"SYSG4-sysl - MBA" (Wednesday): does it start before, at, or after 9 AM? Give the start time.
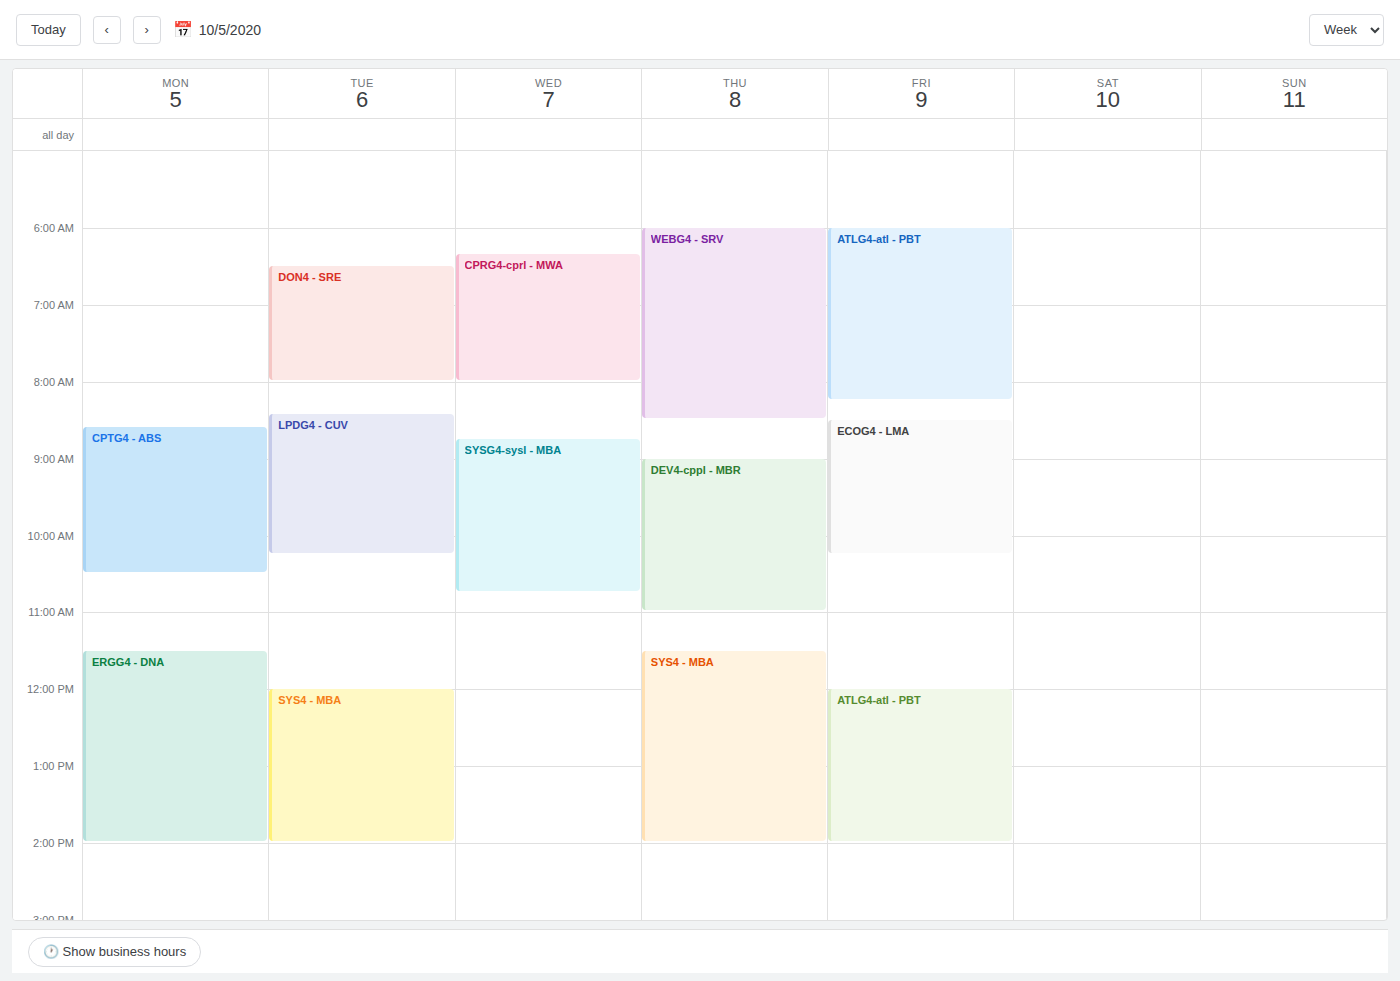
8:45 AM -- before 9 AM, 15 minutes above the 9 AM line.